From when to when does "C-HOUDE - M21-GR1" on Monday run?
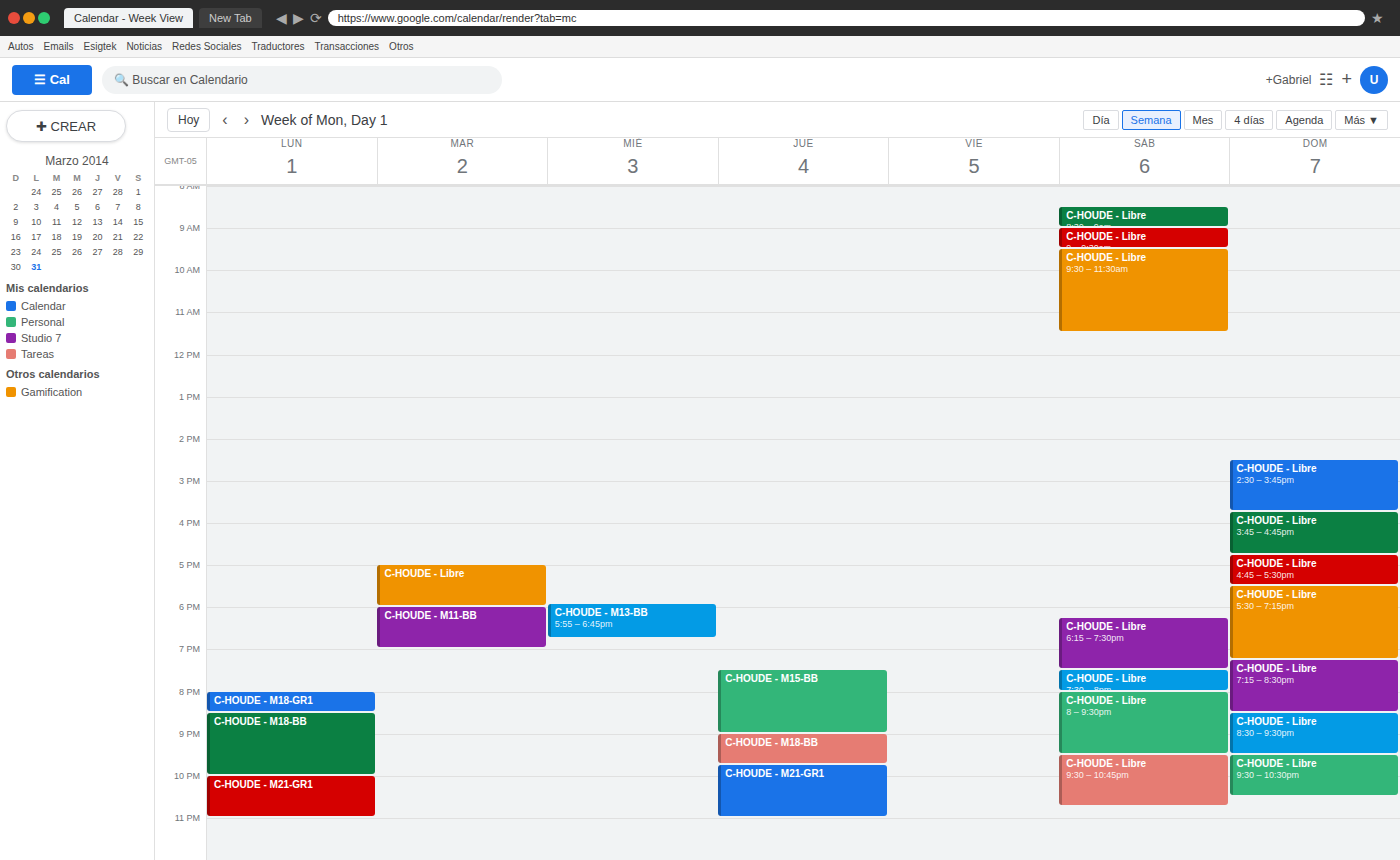
10:00 PM to 11:00 PM